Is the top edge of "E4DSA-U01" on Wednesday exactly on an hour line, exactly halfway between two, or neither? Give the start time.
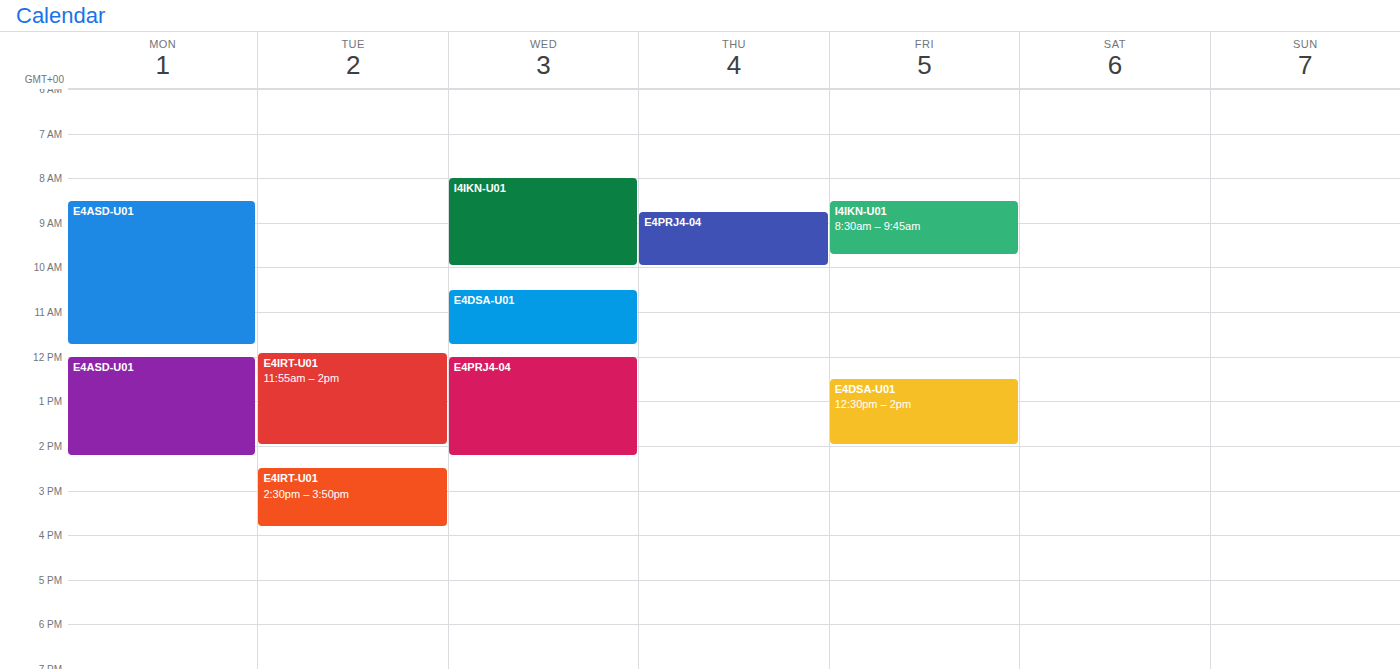
10:30 AM -- halfway between the 10 AM and 11 AM lines.